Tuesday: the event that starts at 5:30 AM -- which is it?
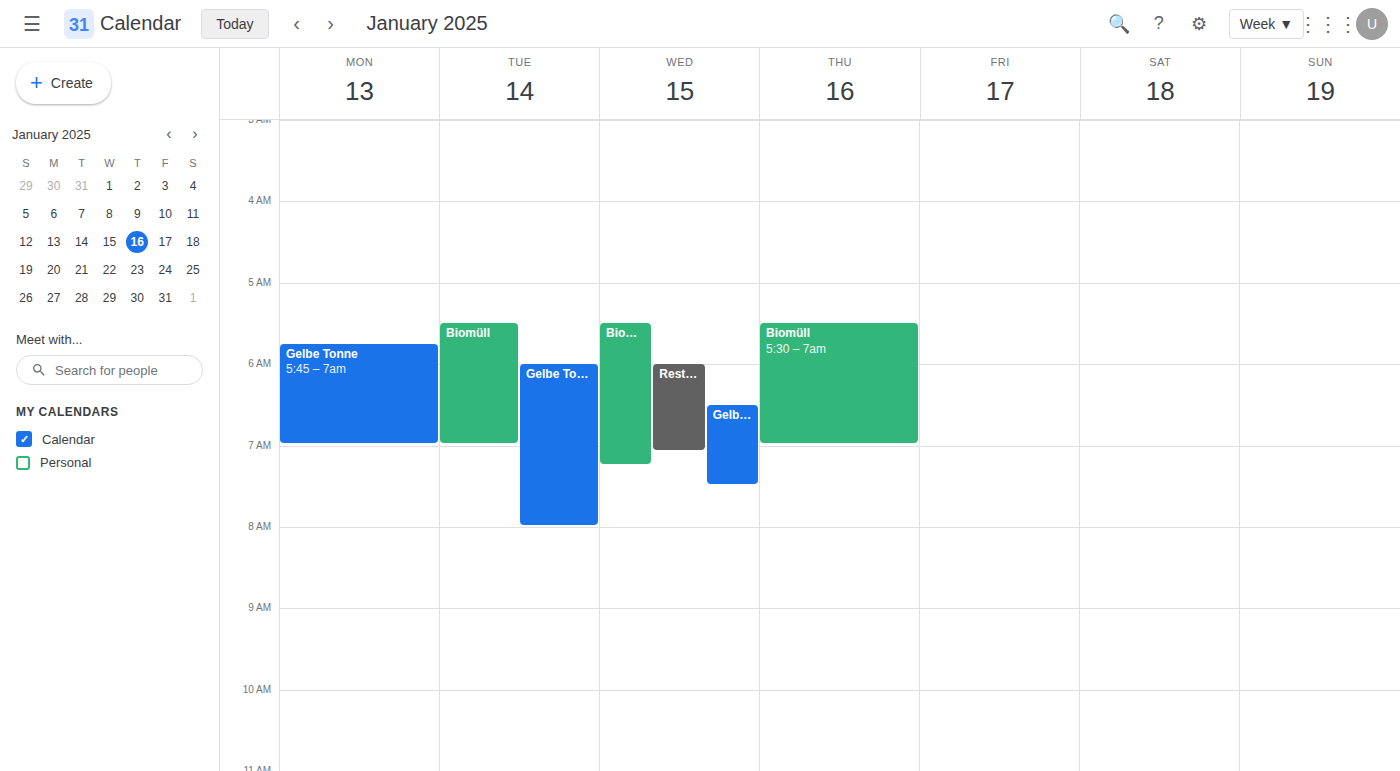
"Biomüll"